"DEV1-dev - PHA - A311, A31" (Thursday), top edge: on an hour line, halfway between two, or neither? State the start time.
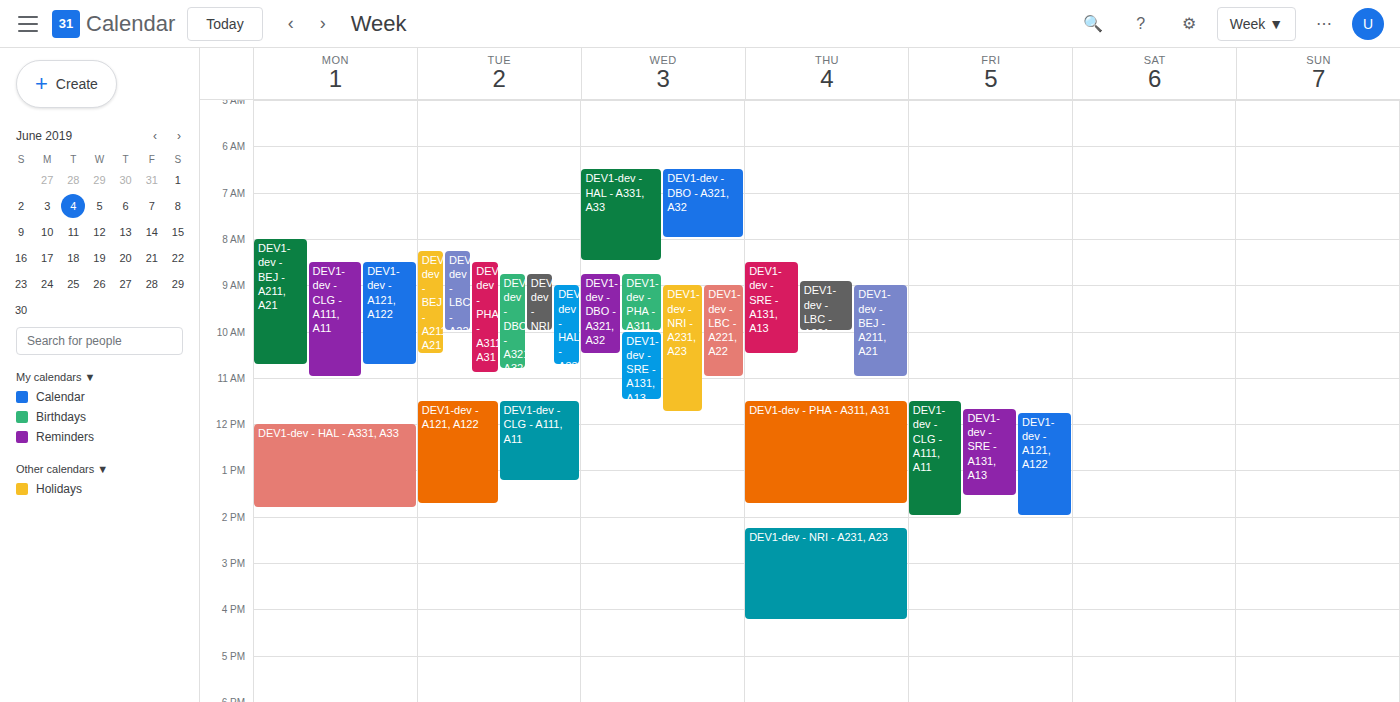
11:30 AM -- halfway between the 11 AM and 12 PM lines.